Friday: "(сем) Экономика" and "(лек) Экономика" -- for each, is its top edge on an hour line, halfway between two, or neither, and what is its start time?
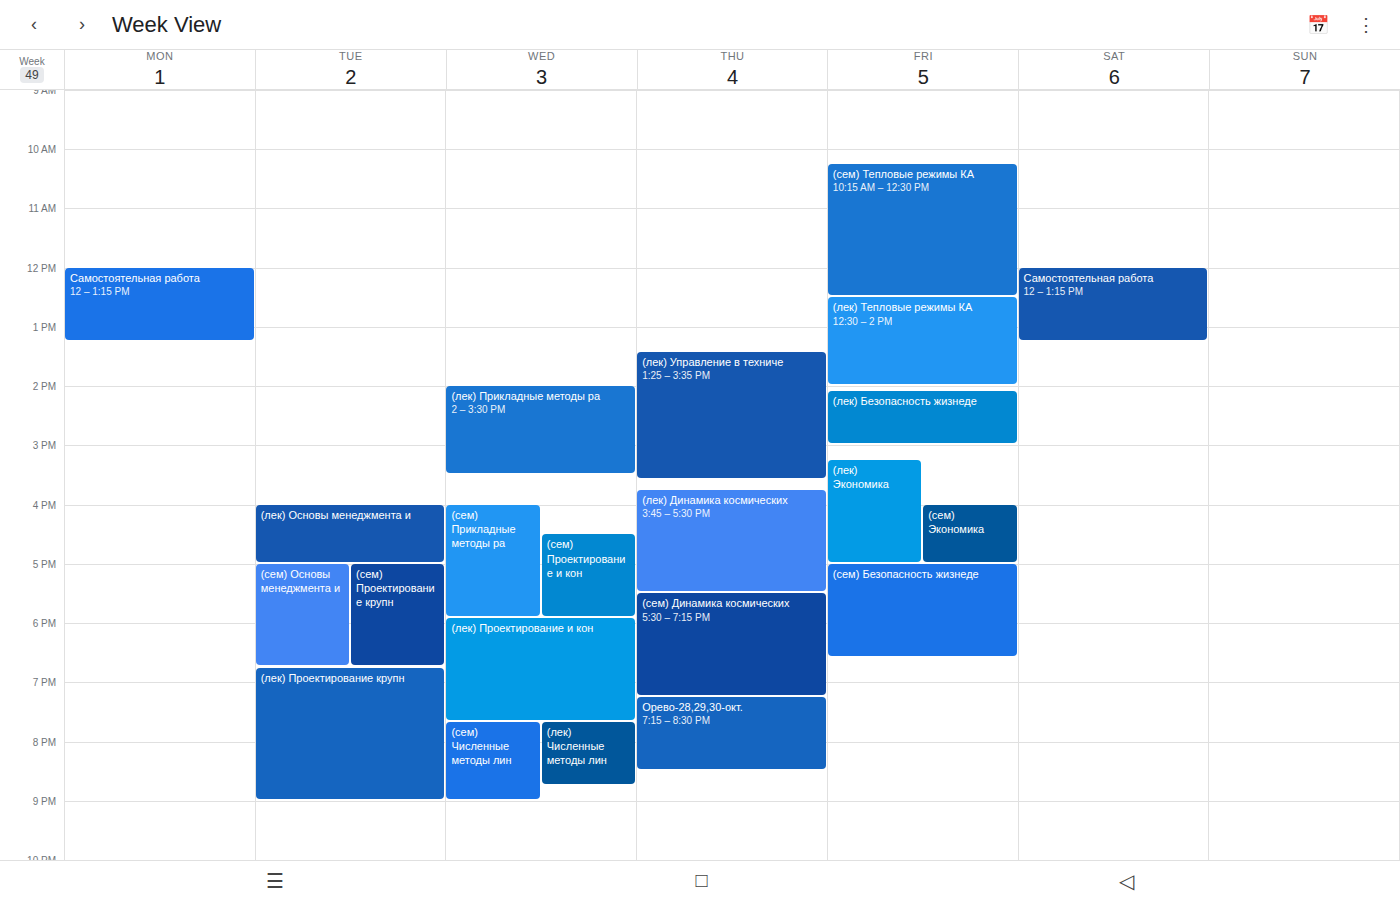
"(сем) Экономика": 16:00, exactly on the 16:00 line. "(лек) Экономика": 15:15, neither: a quarter of the way from the 15:00 line to the 16:00 line.